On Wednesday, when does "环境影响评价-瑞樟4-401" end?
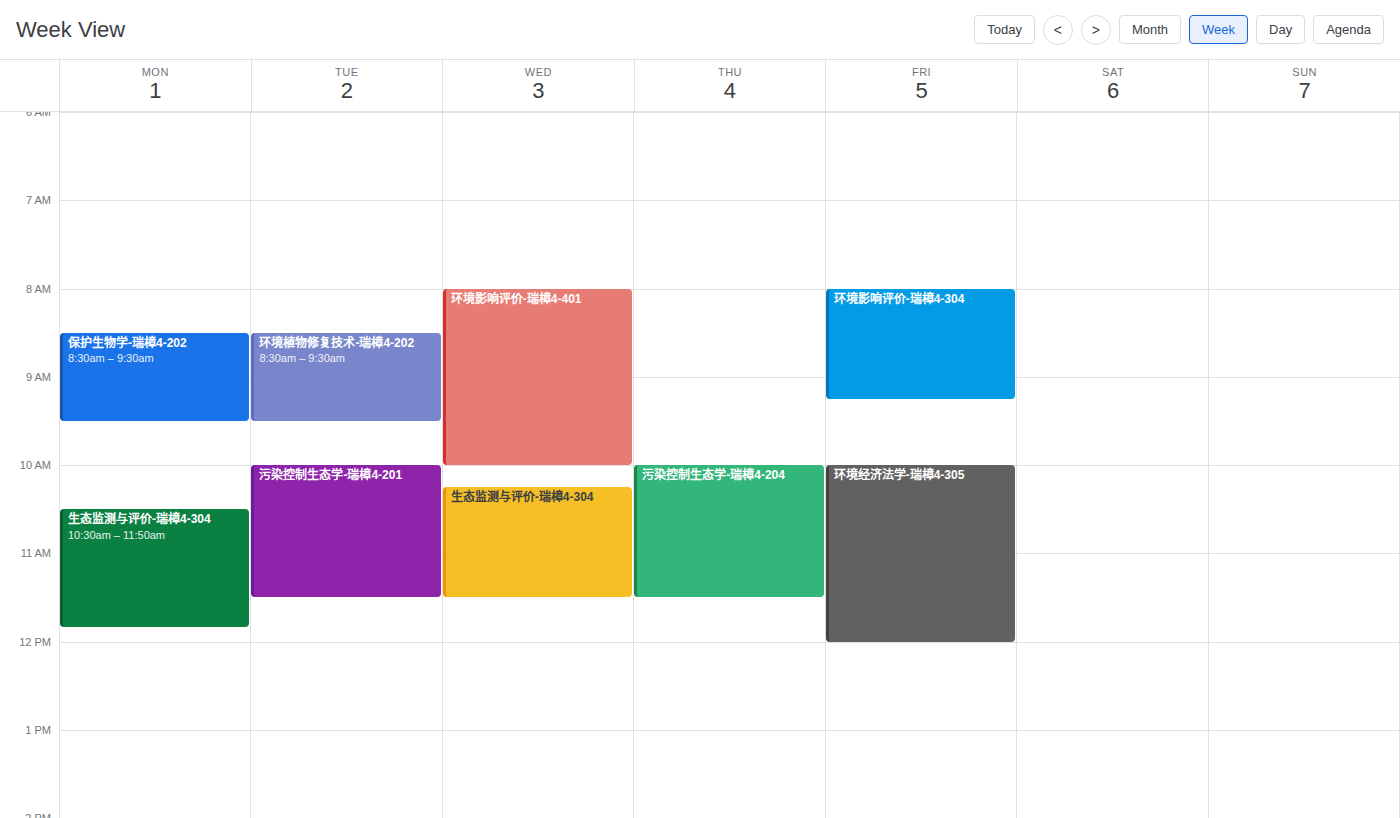
10:00 AM